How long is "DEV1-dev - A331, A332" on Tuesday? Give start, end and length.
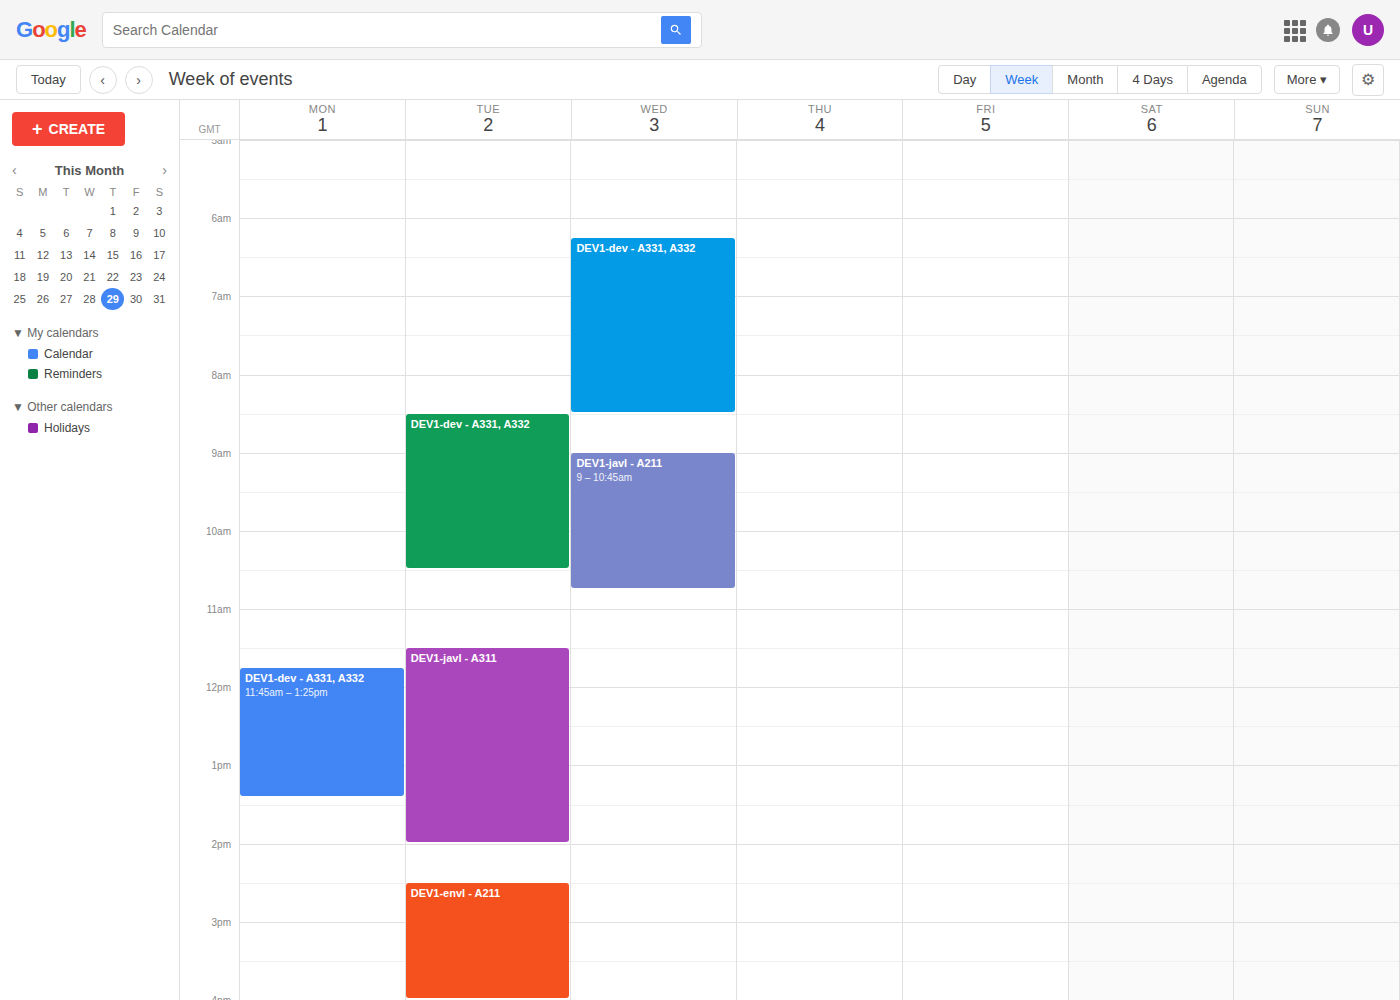
8:30 AM to 10:30 AM, 2 hours